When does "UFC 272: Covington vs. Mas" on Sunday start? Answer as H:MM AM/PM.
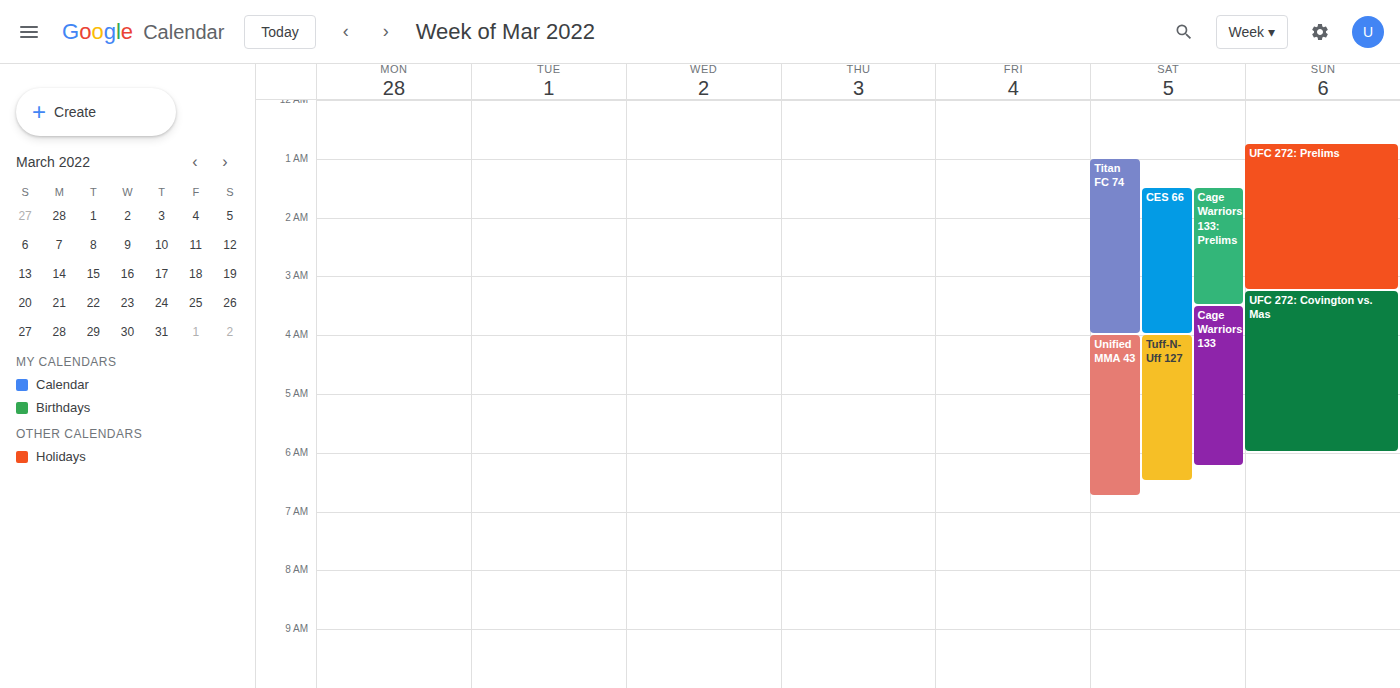
3:15 AM